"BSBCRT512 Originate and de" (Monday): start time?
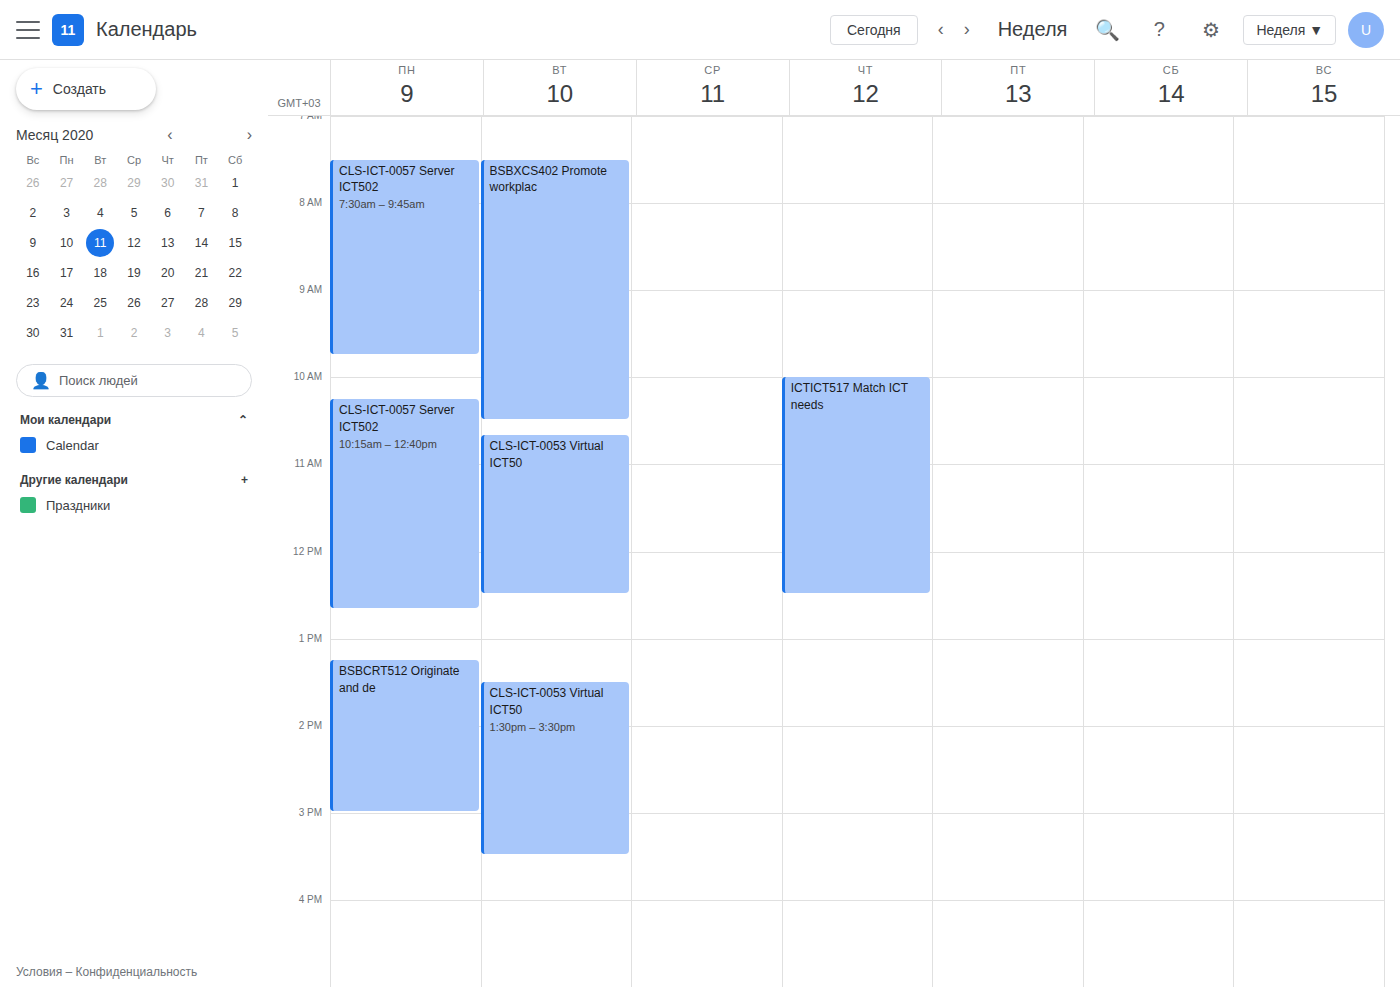
1:15 PM